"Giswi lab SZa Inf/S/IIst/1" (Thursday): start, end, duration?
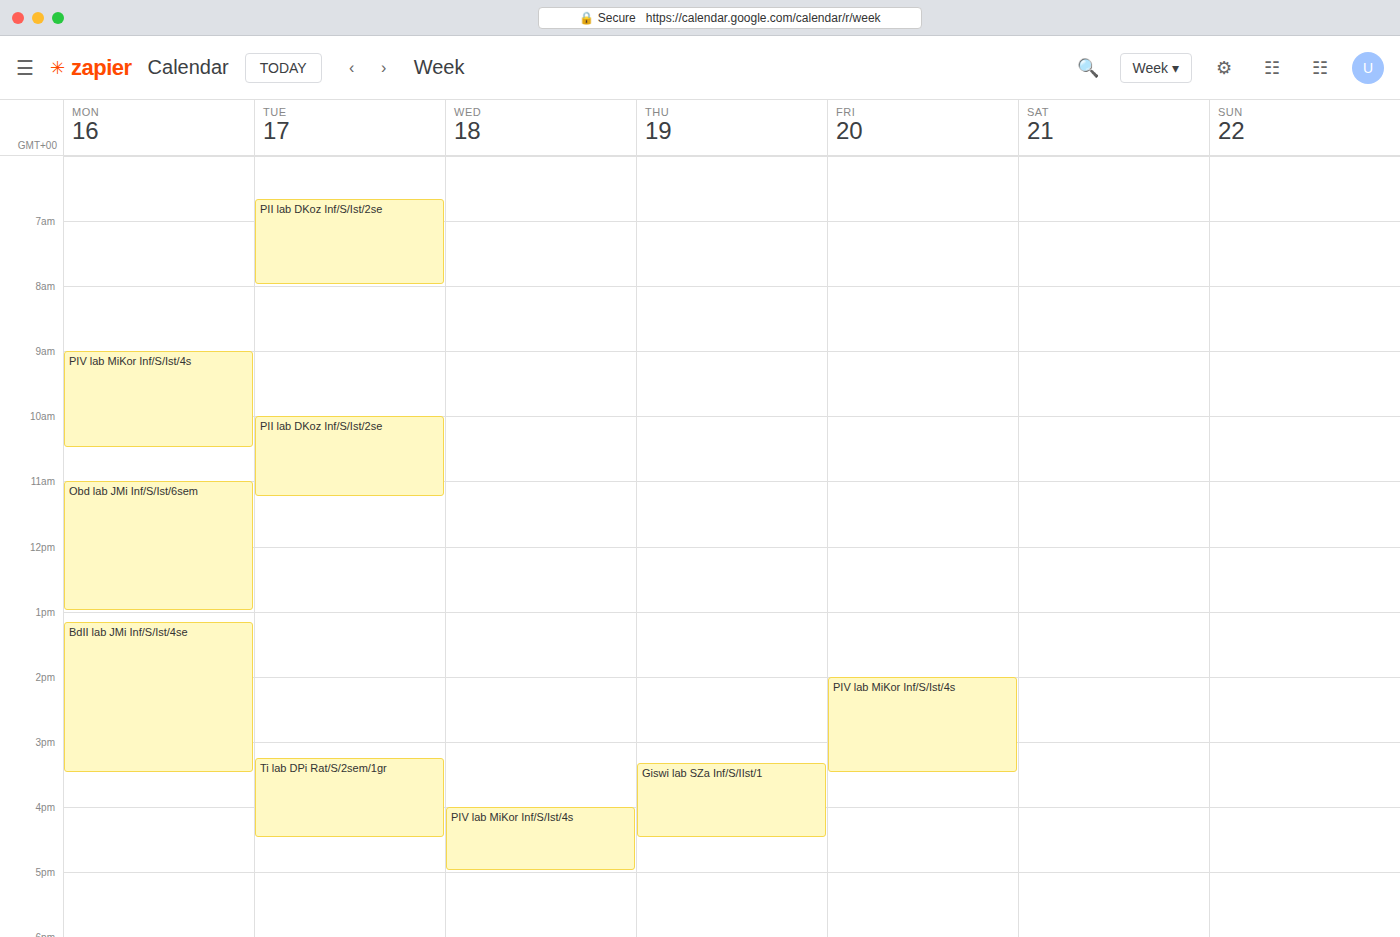
15:20 to 16:30, 1 hour 10 minutes